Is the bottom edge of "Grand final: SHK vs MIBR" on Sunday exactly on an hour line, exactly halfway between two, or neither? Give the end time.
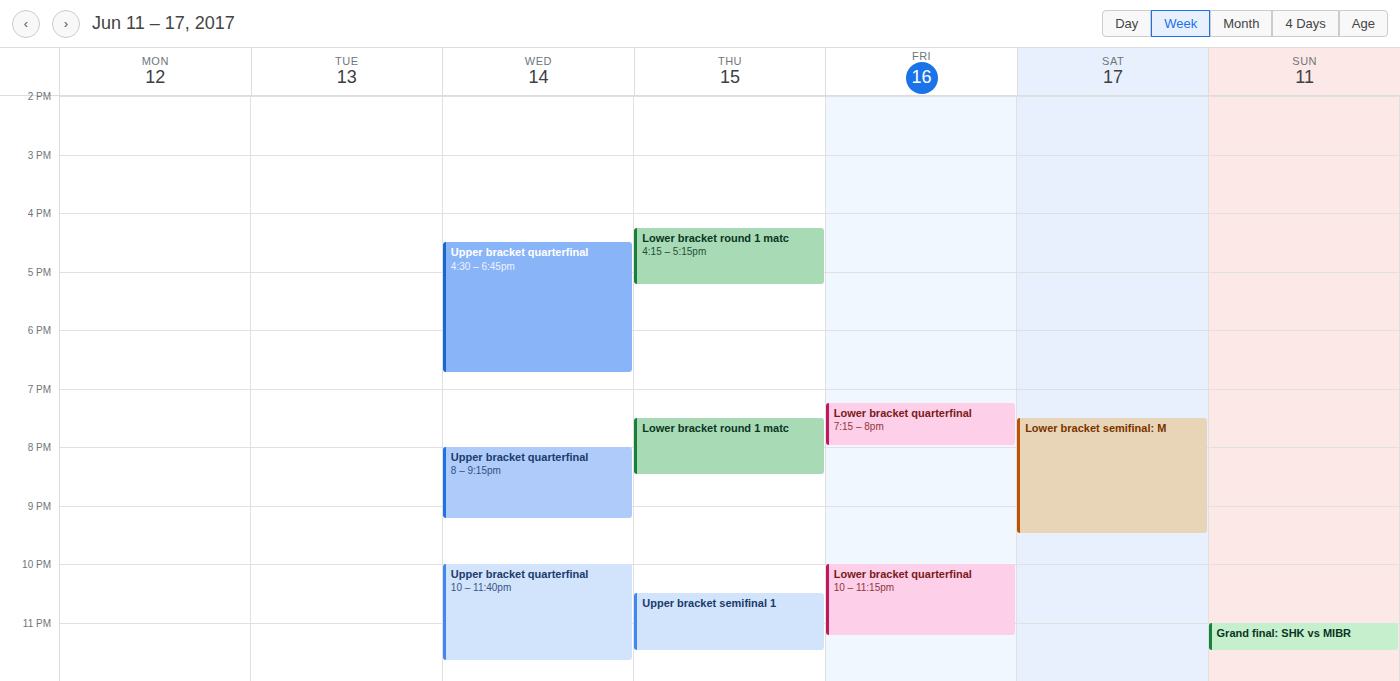
11:30 PM -- halfway between the 11 PM and 12 AM lines.